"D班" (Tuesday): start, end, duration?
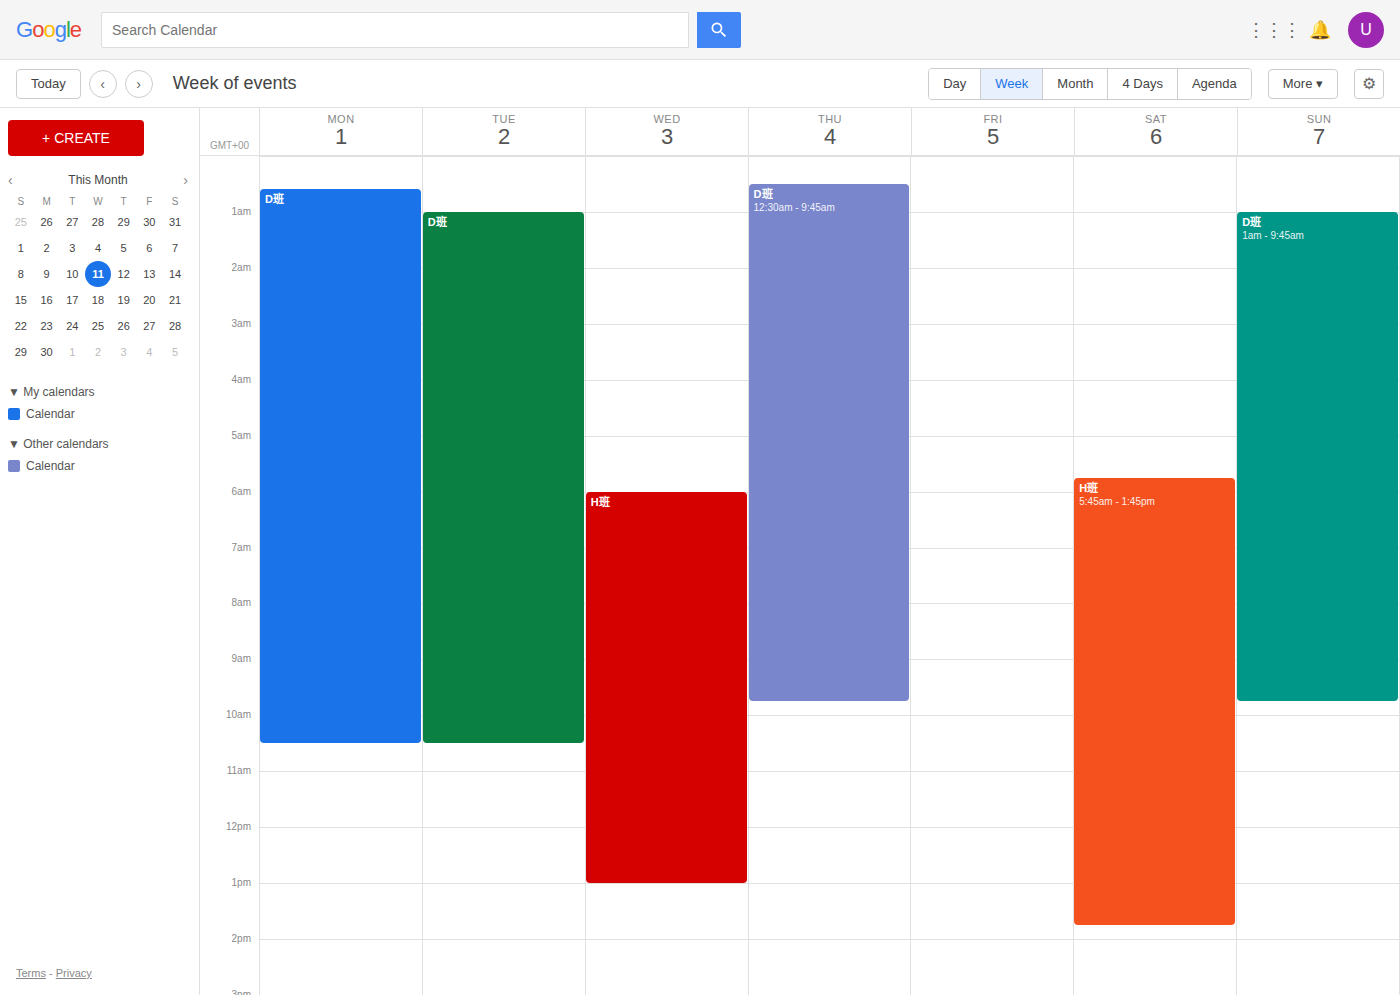
1:00 AM to 10:30 AM, 9 hours 30 minutes